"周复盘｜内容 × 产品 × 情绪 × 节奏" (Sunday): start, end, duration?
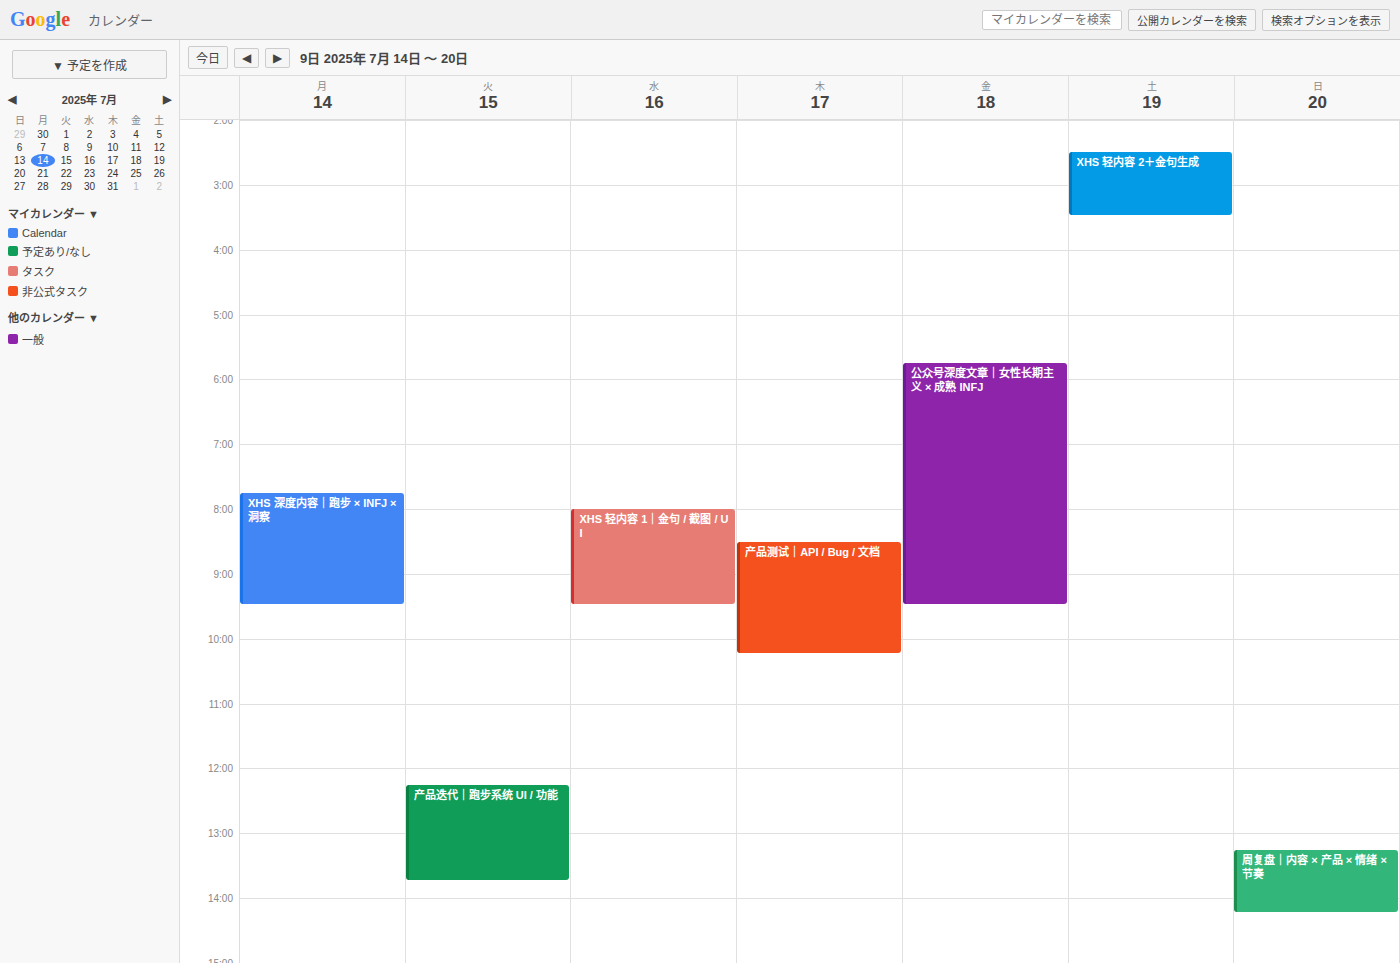
1:15 PM to 2:15 PM, 1 hour